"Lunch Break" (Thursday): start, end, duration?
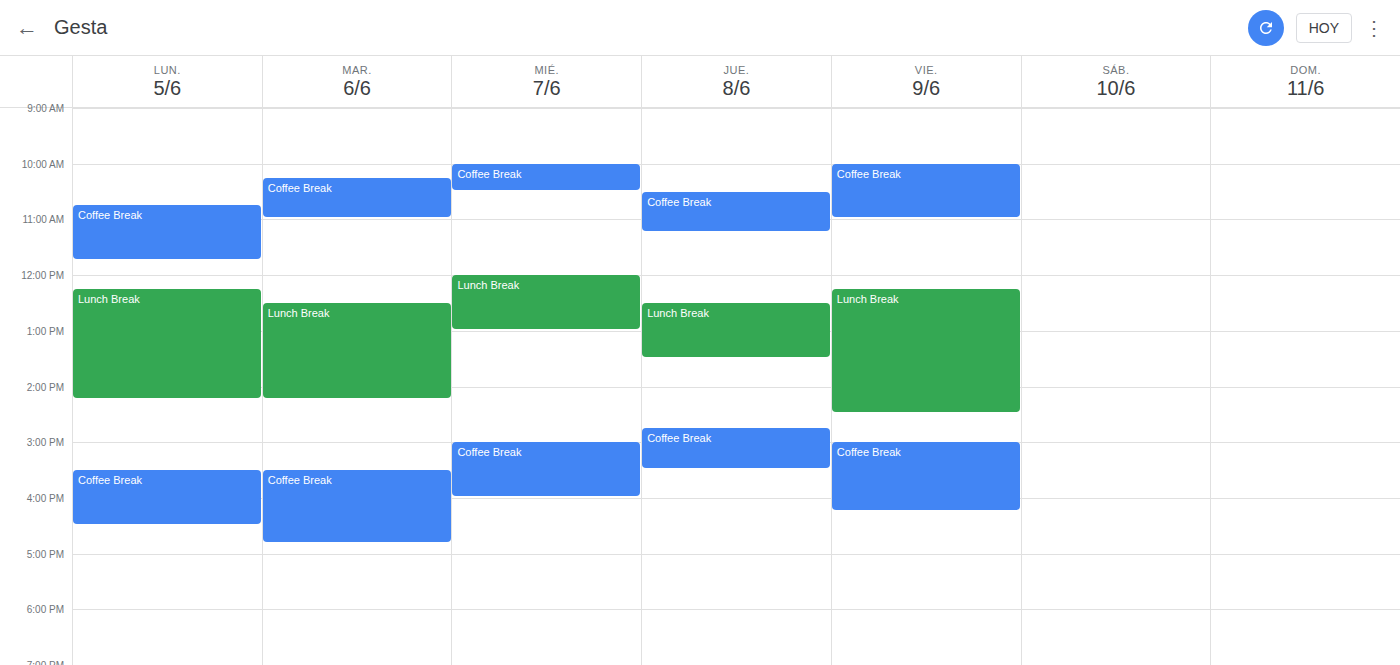
12:30 to 13:30, 1 hour